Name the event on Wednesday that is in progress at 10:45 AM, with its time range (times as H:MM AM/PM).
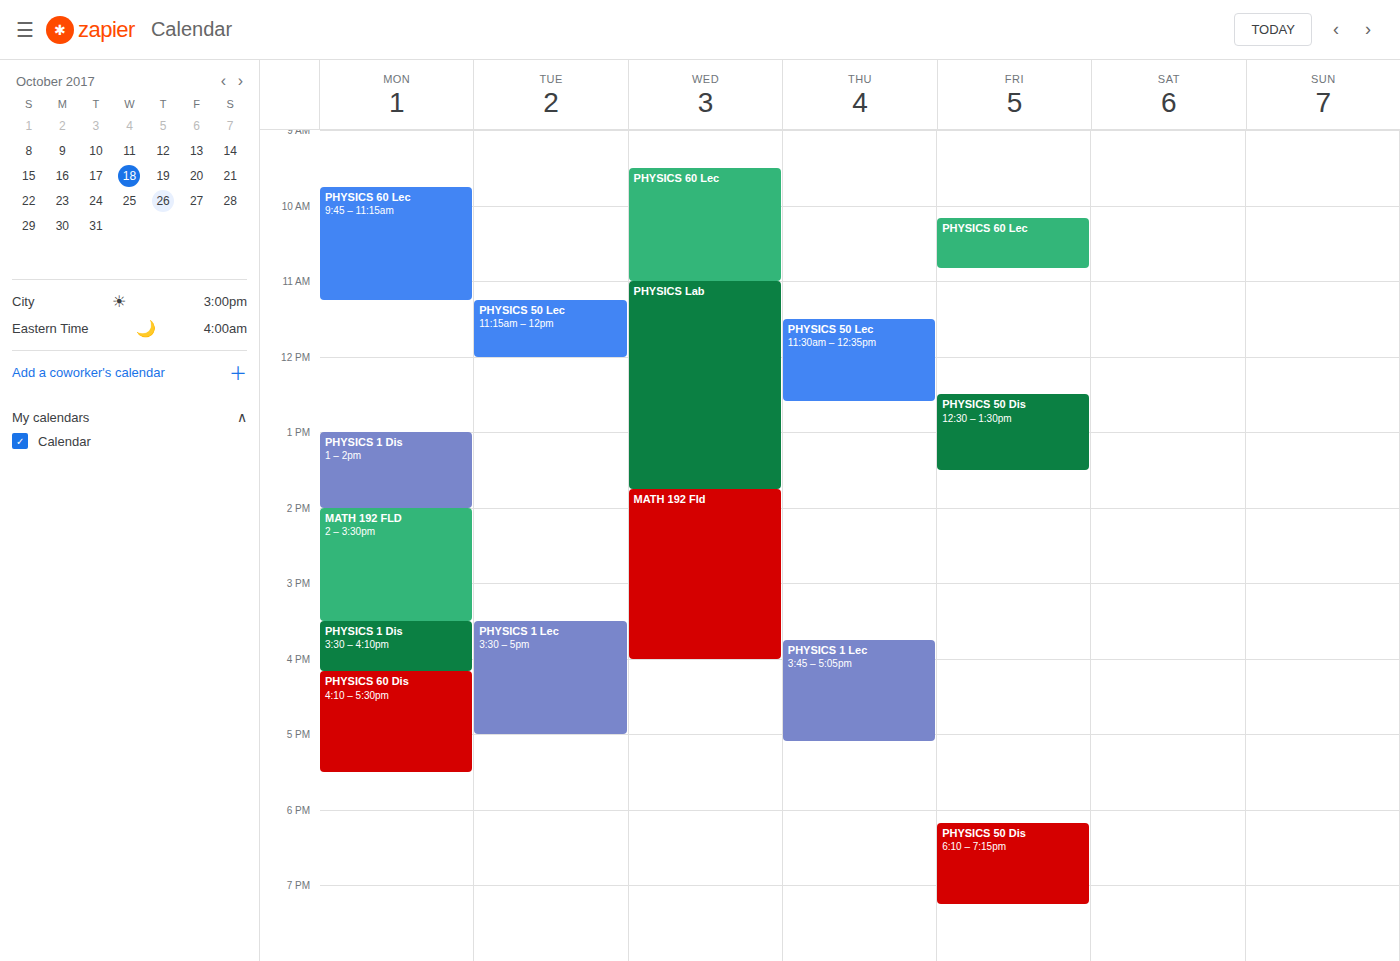
"PHYSICS 60 Lec", 9:30 AM to 11:00 AM